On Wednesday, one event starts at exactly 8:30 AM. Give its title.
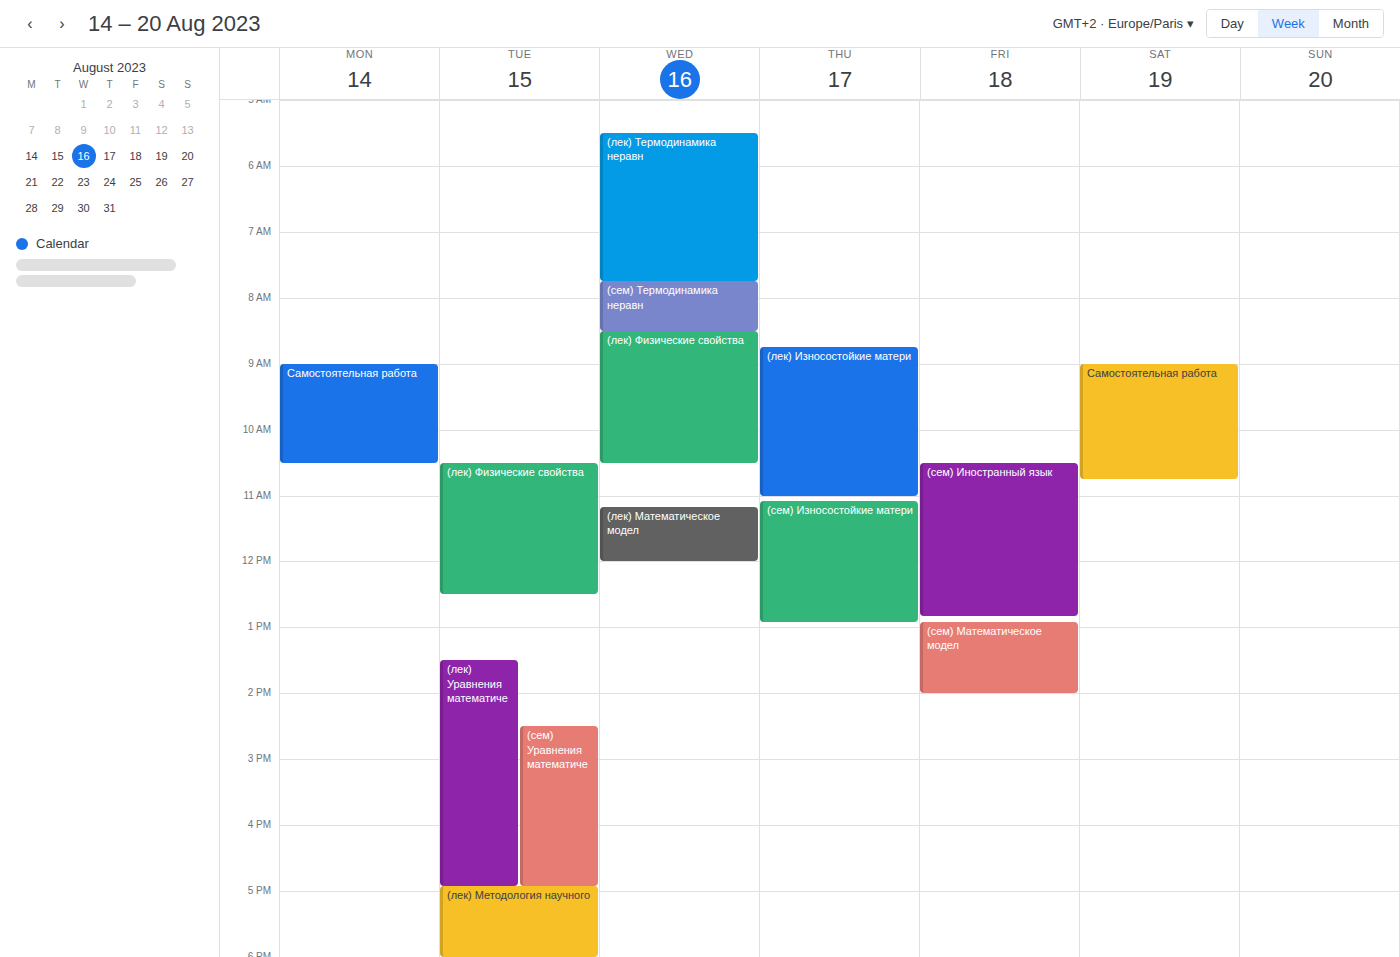
"(лек) Физические свойства"